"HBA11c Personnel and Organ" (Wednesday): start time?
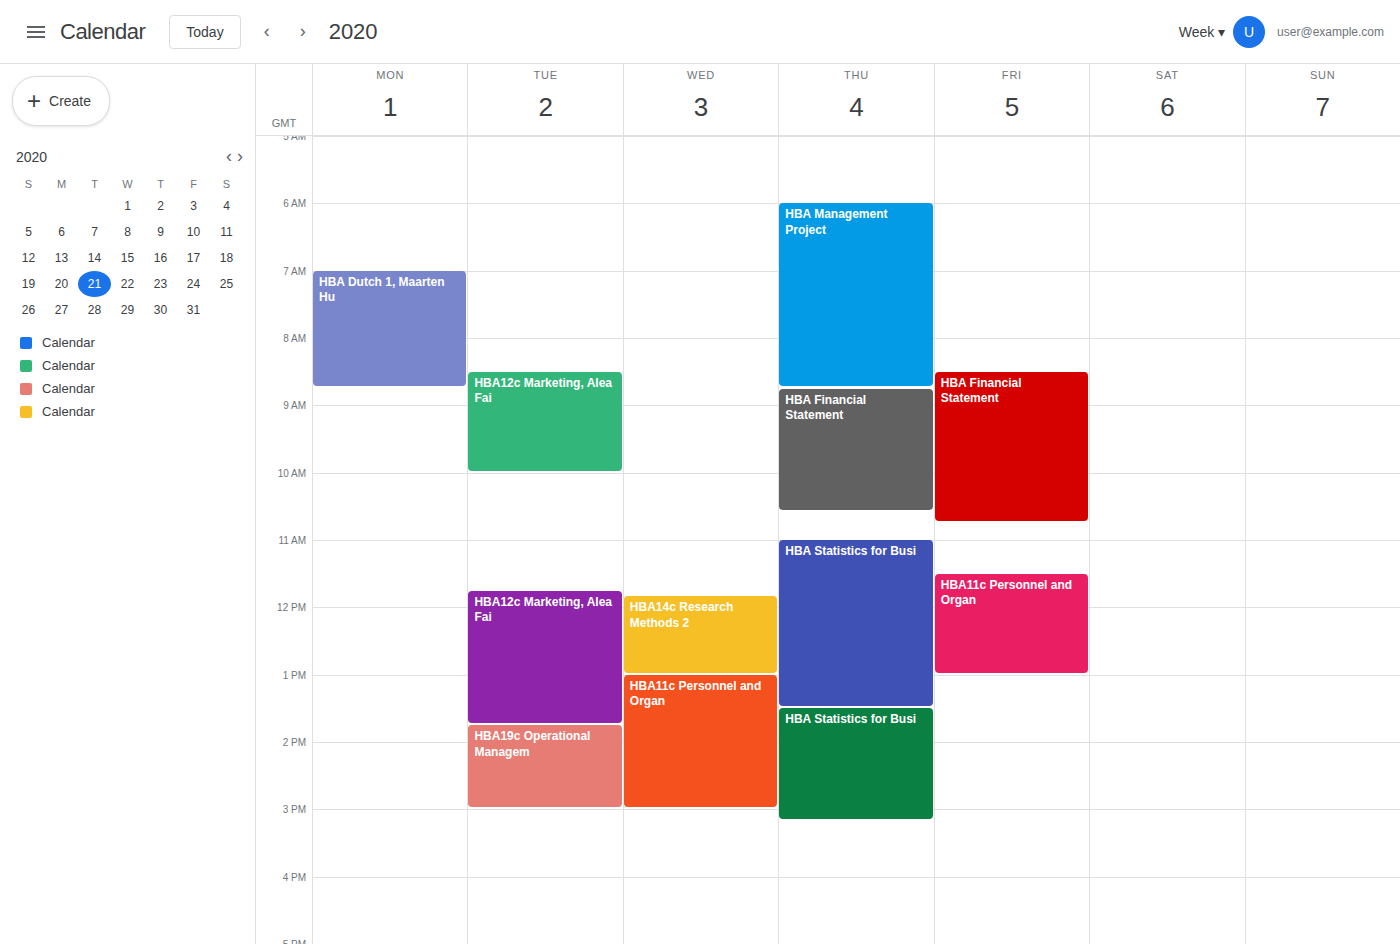
1:00 PM